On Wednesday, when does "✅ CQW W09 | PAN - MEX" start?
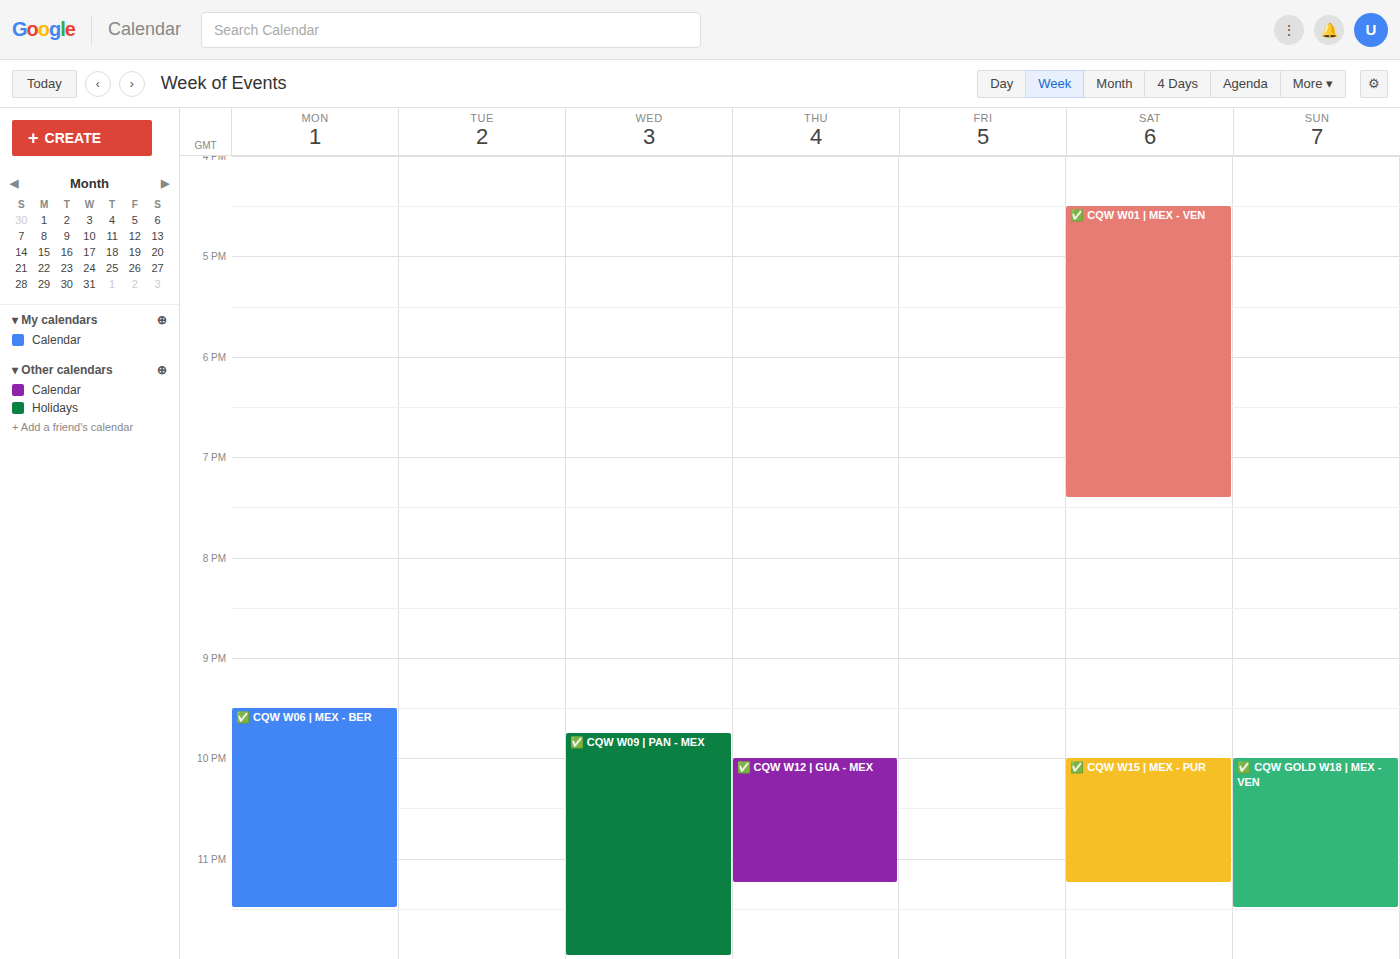
21:45